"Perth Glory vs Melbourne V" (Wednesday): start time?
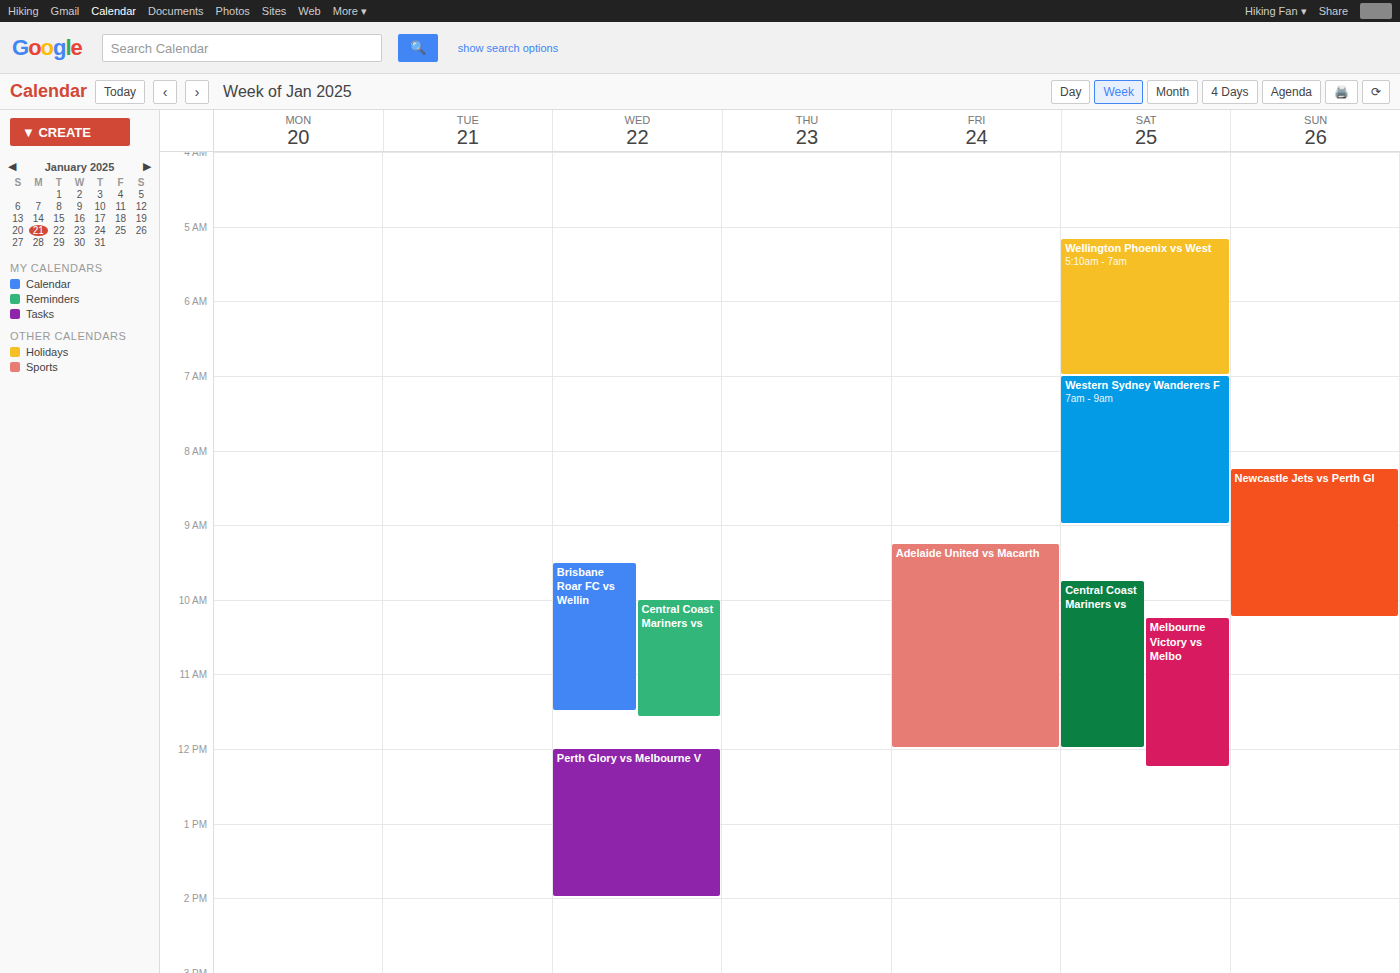
12:00 PM